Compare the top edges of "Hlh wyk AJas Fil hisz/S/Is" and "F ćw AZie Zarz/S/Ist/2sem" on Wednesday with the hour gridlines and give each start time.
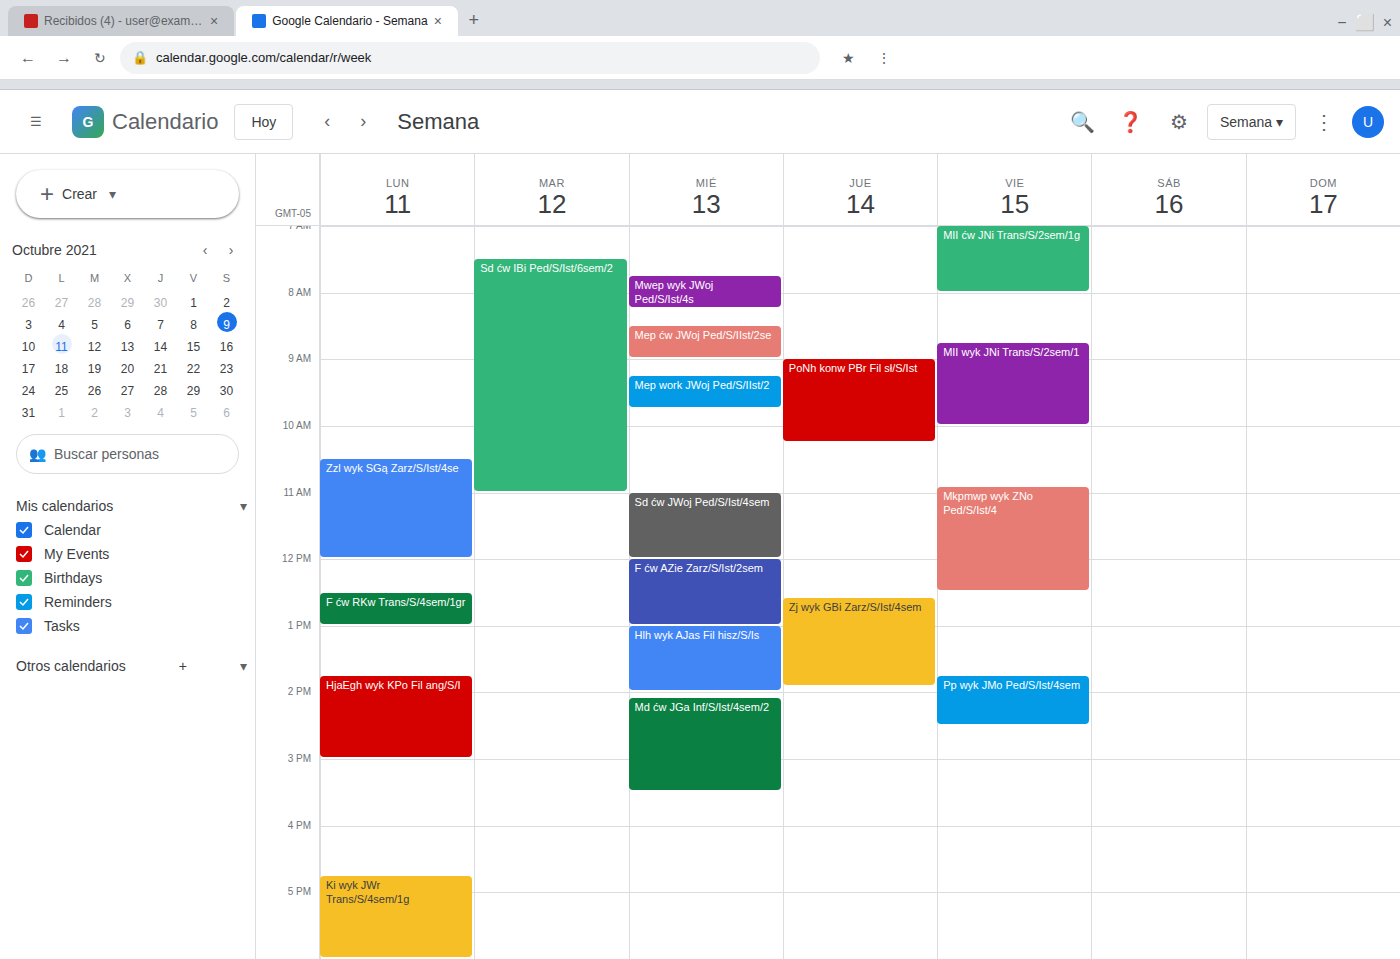
"Hlh wyk AJas Fil hisz/S/Is": 1:00 PM, exactly on the 1 PM line. "F ćw AZie Zarz/S/Ist/2sem": 12:00 PM, exactly on the 12 PM line.